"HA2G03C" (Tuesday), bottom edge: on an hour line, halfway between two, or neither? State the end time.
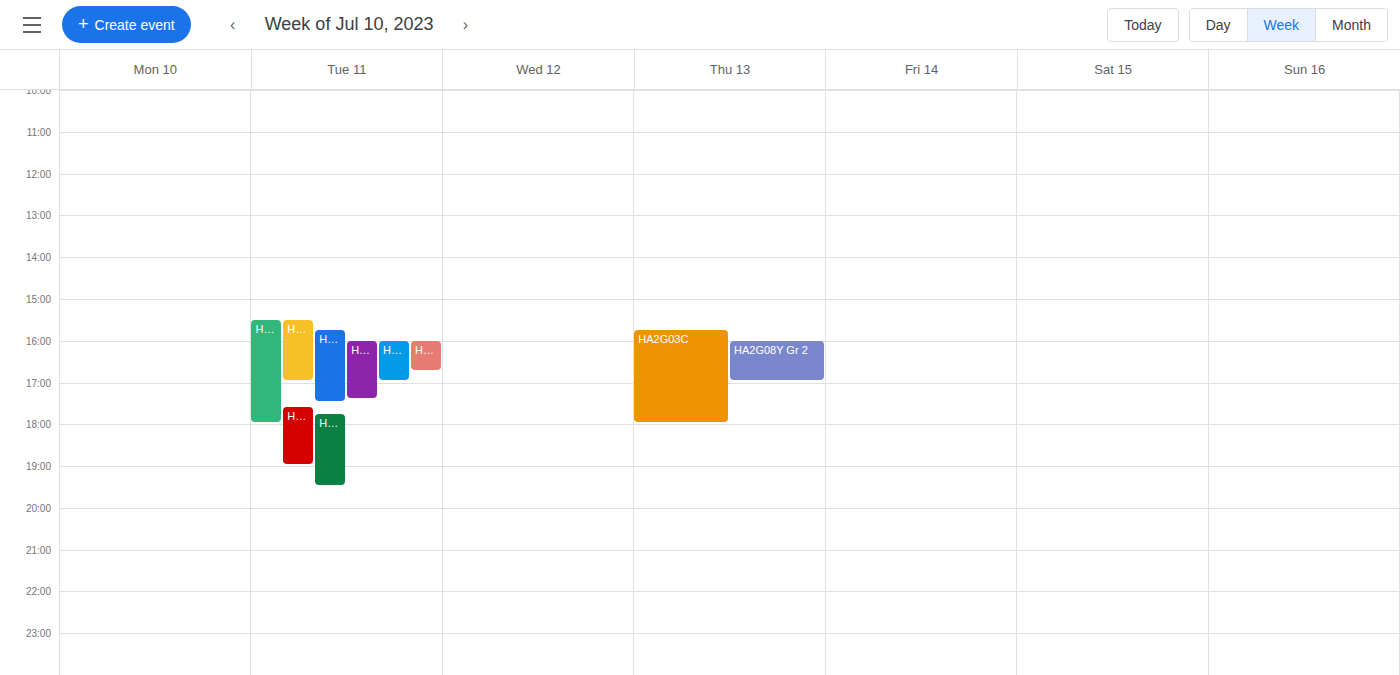
6:00 PM -- exactly on the 6 PM line.